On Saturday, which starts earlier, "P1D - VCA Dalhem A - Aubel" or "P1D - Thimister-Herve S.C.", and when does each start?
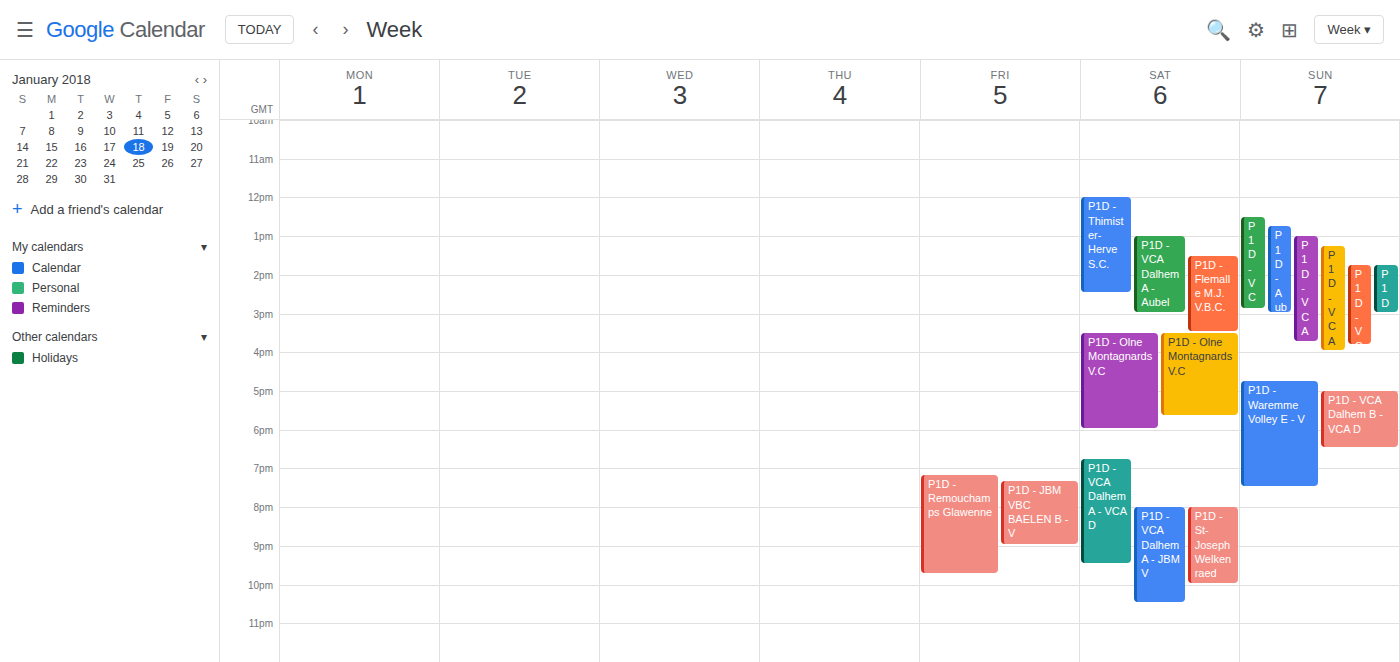
"P1D - Thimister-Herve S.C." 12:00 PM; "P1D - VCA Dalhem A - Aubel" 1:00 PM.